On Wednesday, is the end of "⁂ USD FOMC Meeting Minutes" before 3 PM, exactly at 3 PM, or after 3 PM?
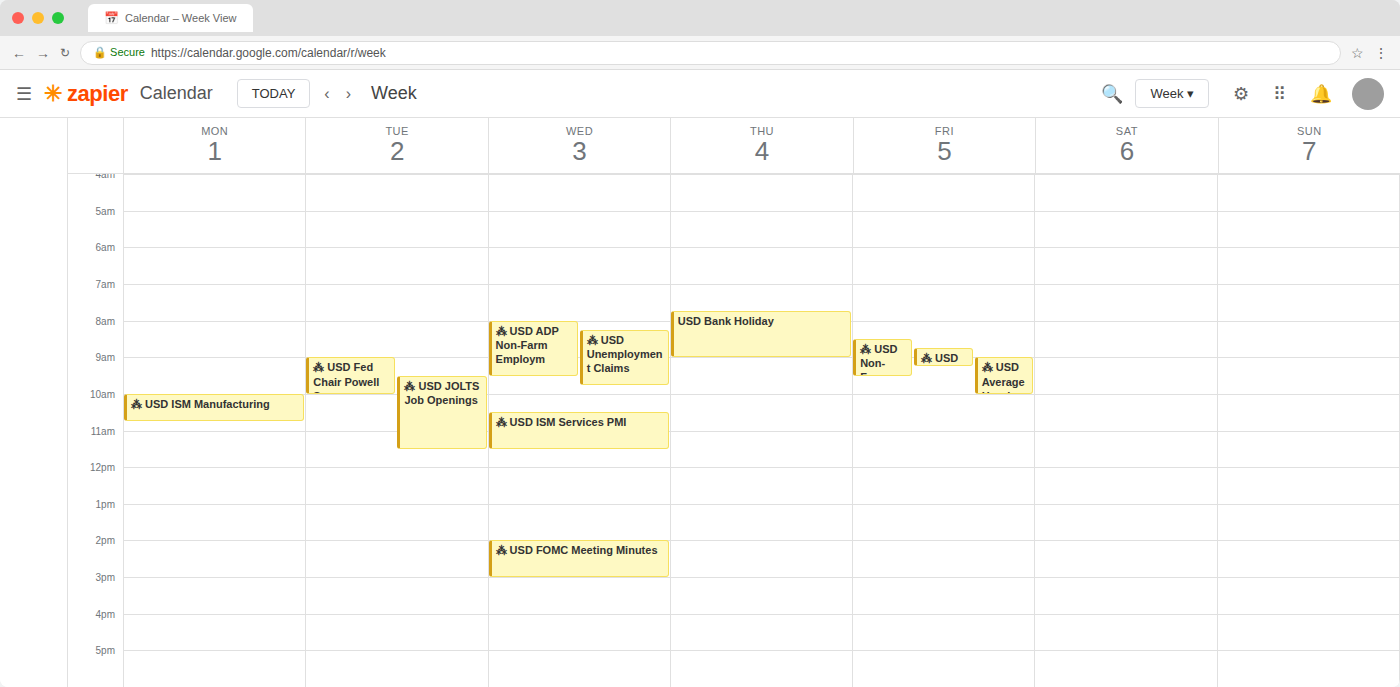
3:00 PM -- exactly at 3 PM, on the 3 PM line.